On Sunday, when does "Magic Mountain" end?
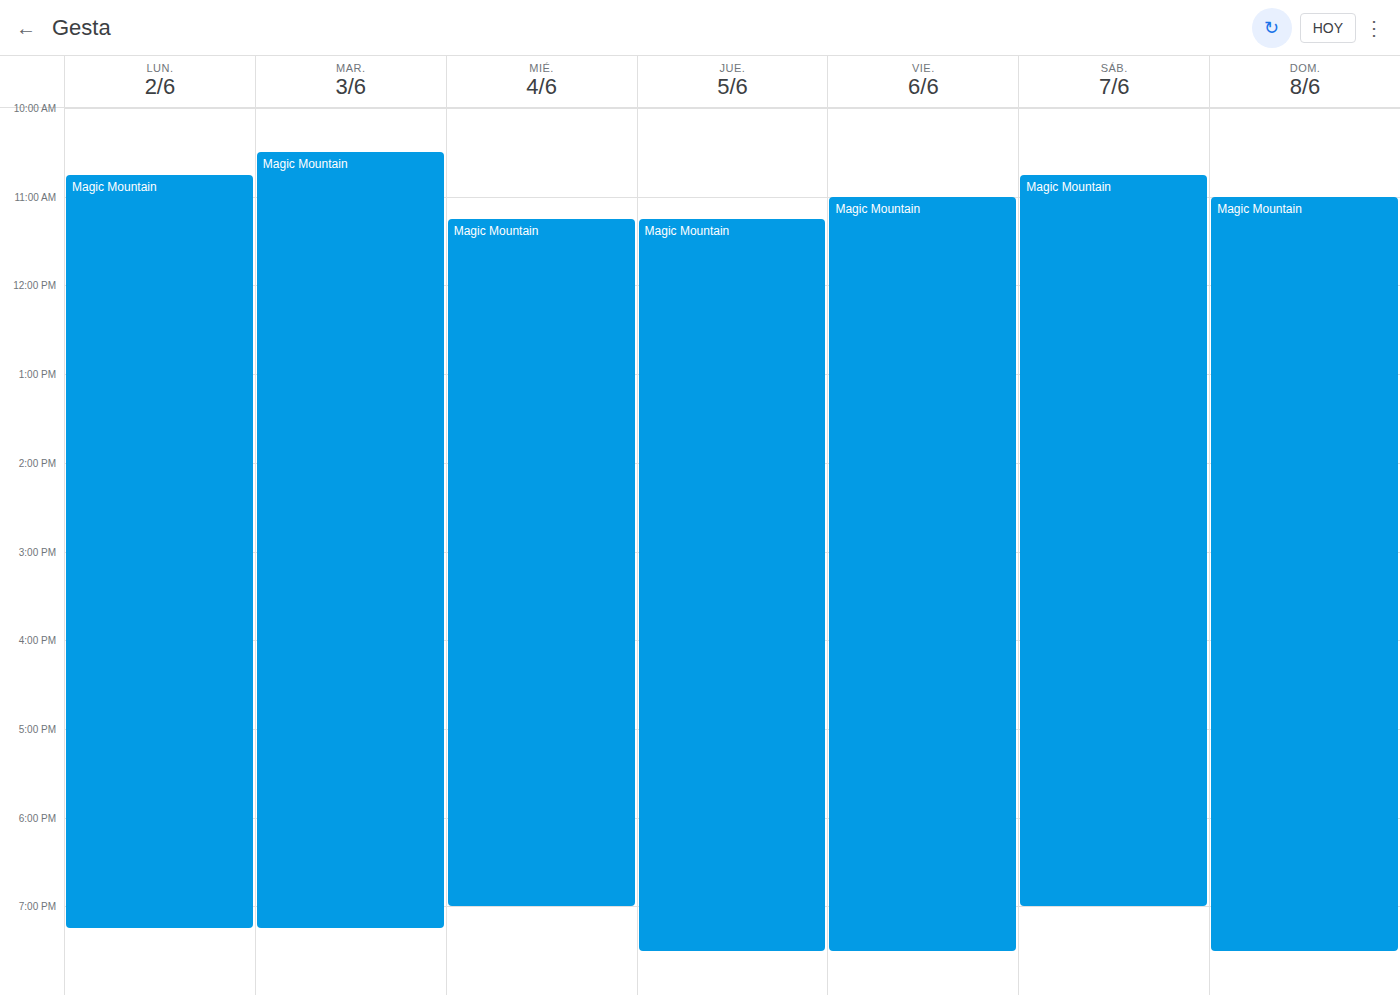
7:30 PM